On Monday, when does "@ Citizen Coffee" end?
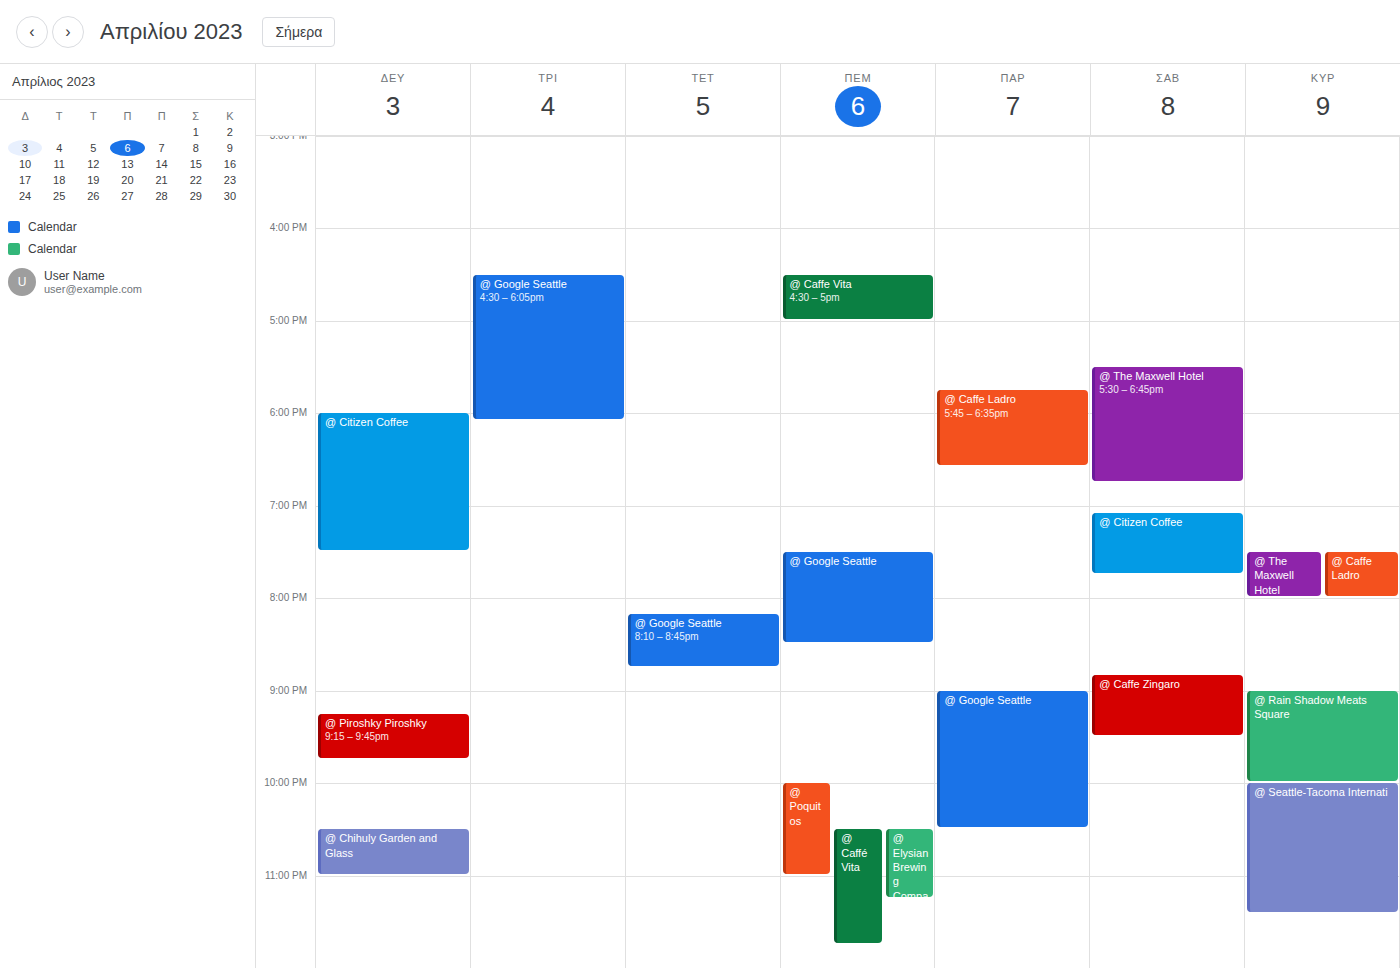
7:30 PM